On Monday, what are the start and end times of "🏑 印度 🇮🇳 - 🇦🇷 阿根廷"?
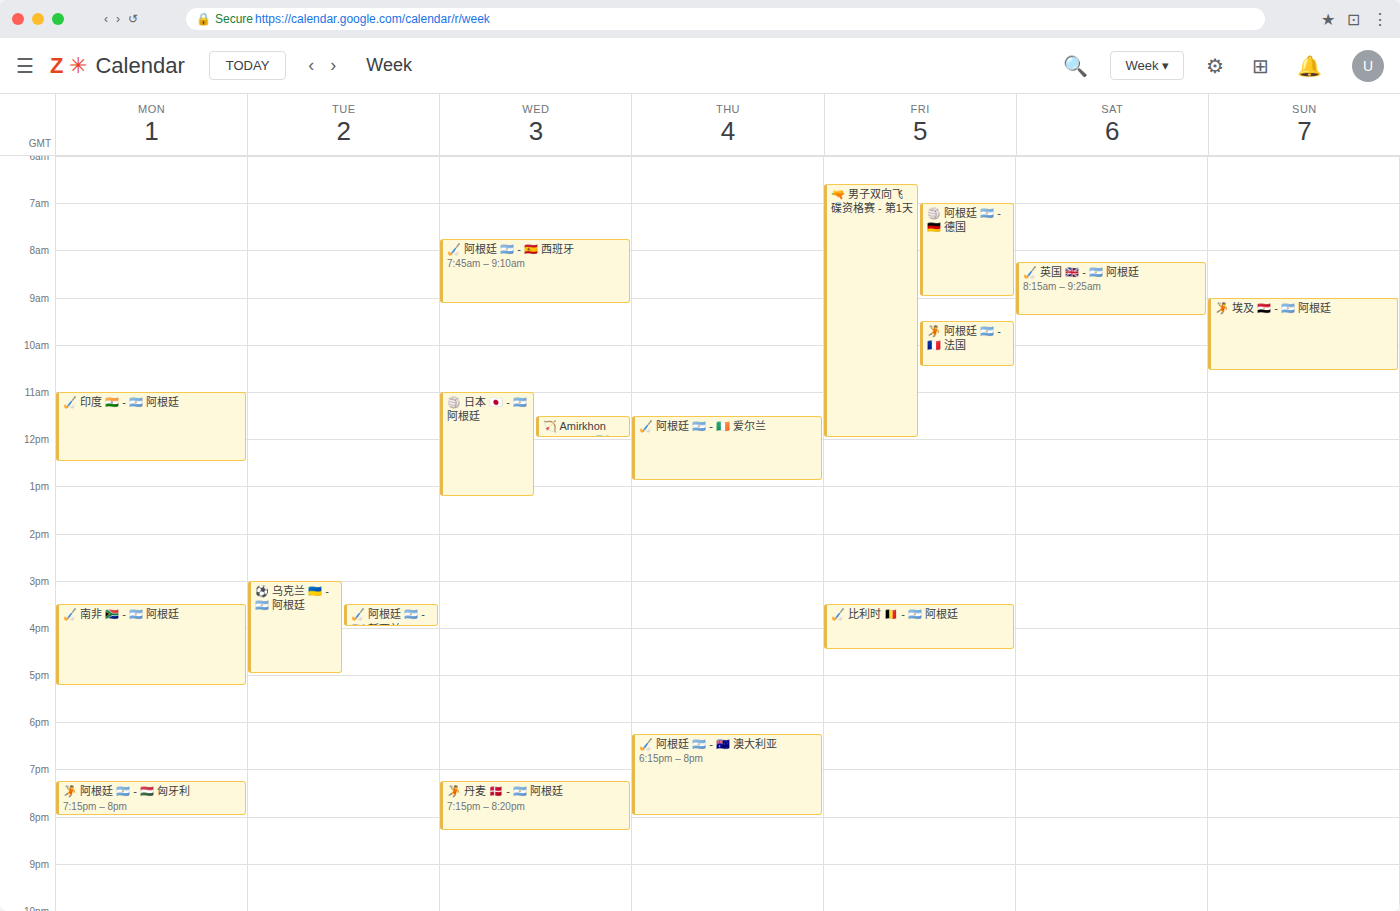
11:00 AM to 12:30 PM